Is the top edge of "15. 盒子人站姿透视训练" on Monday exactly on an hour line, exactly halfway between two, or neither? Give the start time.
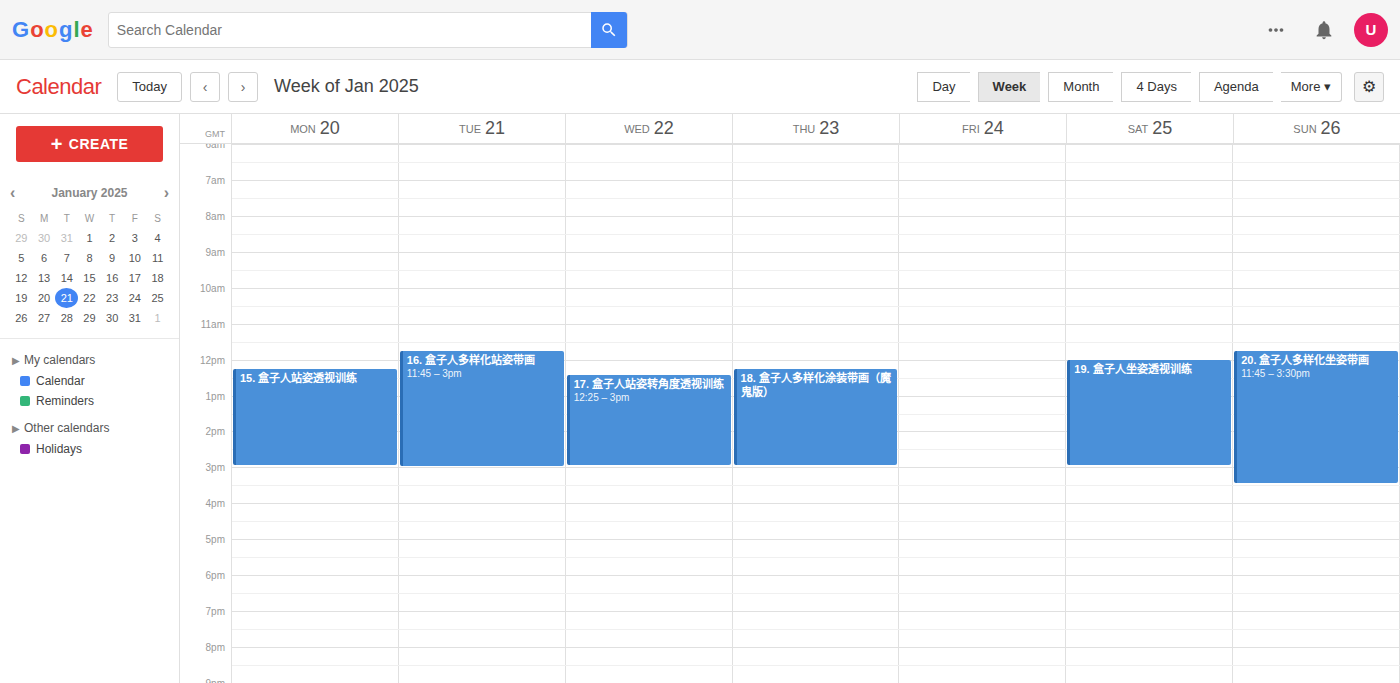
12:15 PM -- neither: a quarter of the way from the 12 PM line to the 1 PM line.